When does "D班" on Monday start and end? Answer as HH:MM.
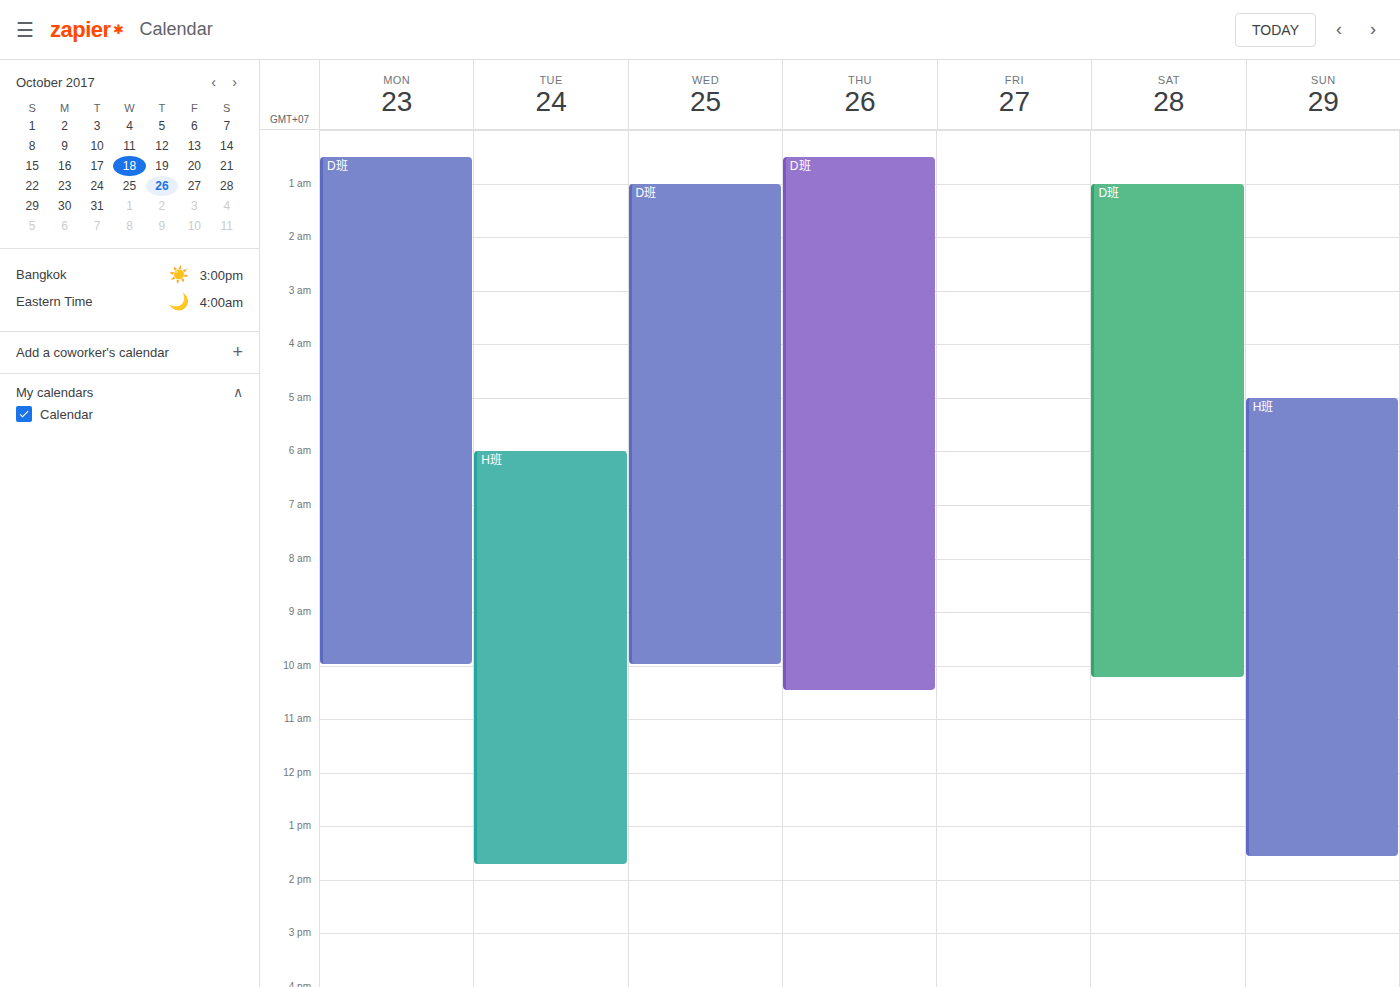
00:30 to 10:00